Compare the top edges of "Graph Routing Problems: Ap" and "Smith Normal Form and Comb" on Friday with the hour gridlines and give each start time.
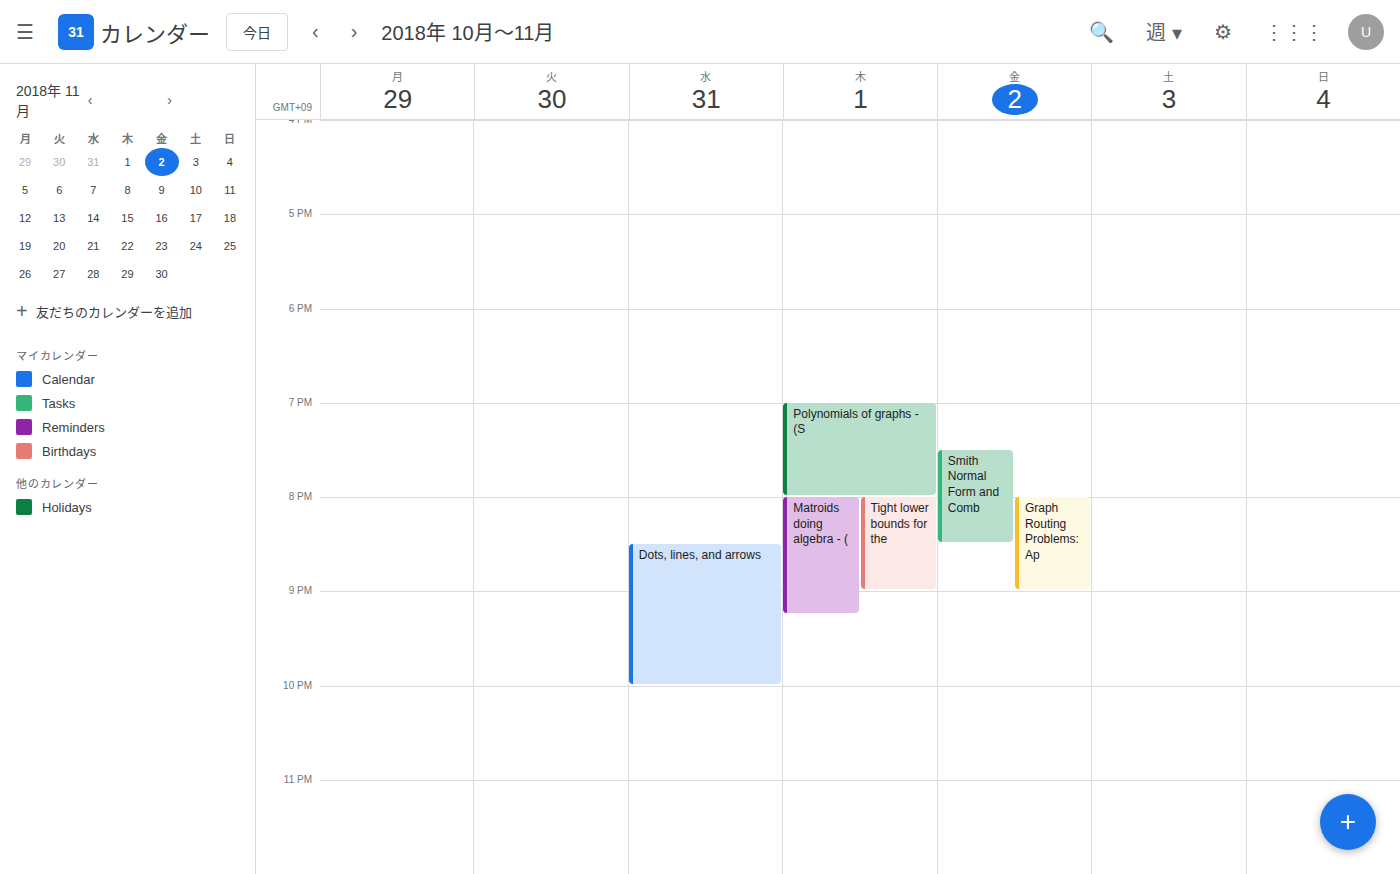
"Graph Routing Problems: Ap": 8:00 PM, exactly on the 8 PM line. "Smith Normal Form and Comb": 7:30 PM, halfway between the 7 PM and 8 PM lines.